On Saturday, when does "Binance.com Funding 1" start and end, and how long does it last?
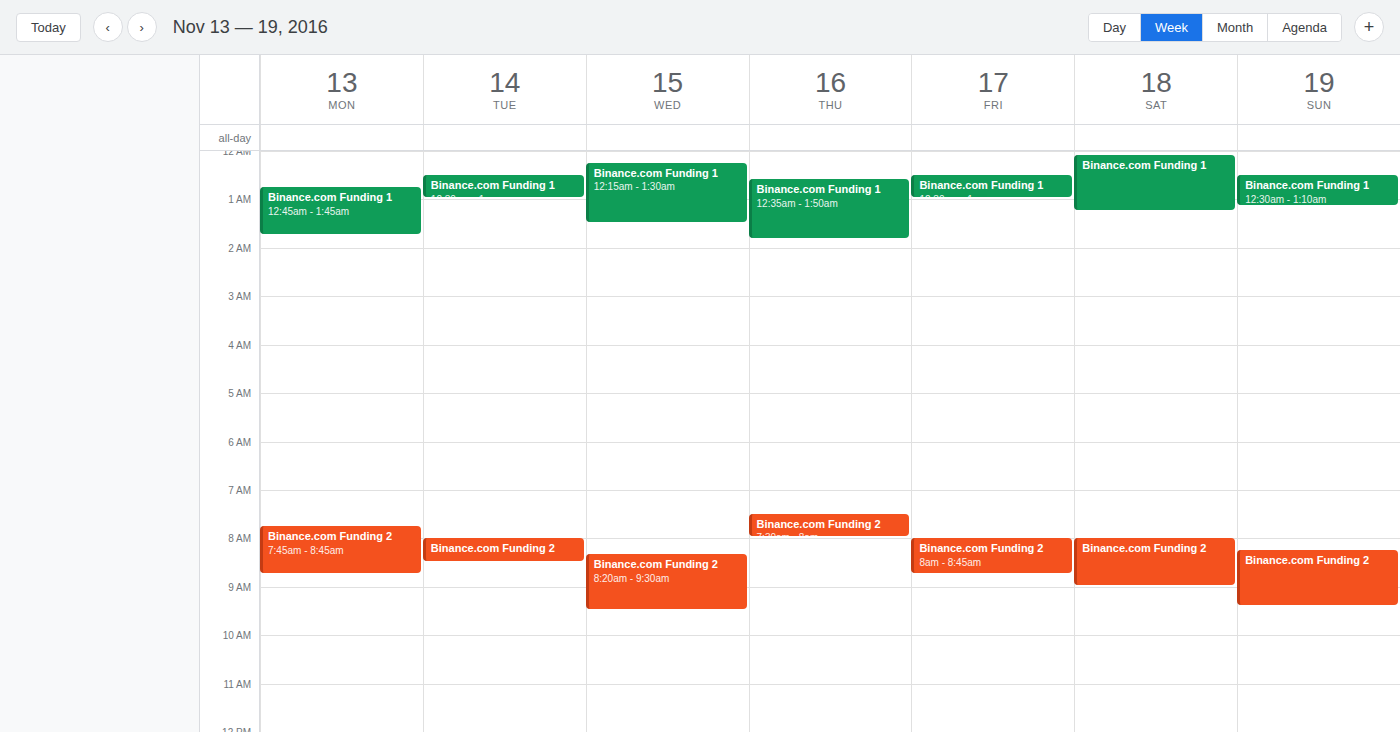
12:05 AM to 1:15 AM, 1 hour 10 minutes